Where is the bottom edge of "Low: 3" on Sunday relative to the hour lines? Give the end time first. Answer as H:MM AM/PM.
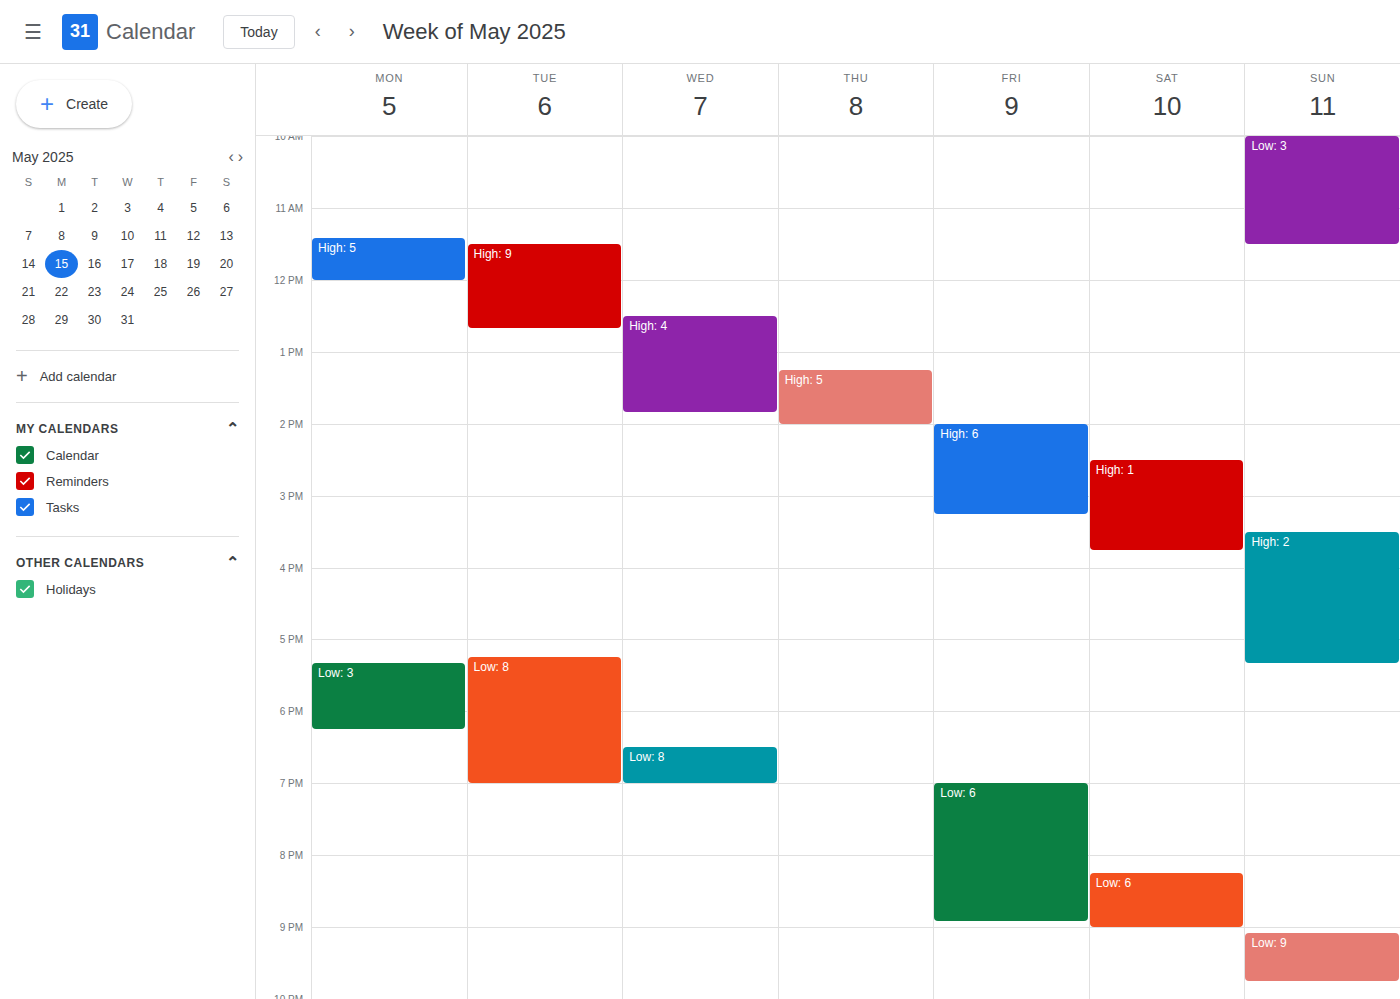
11:30 AM -- halfway between the 11 AM and 12 PM lines.